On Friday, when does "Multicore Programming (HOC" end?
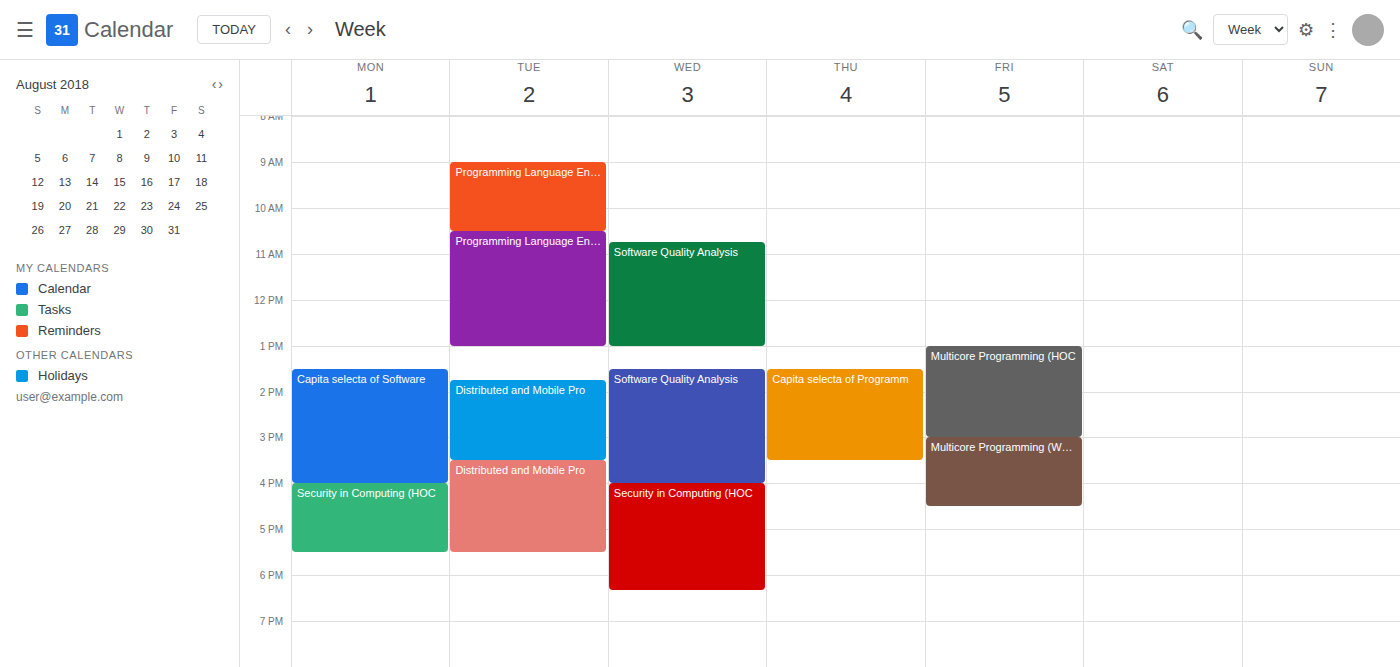
3:00 PM